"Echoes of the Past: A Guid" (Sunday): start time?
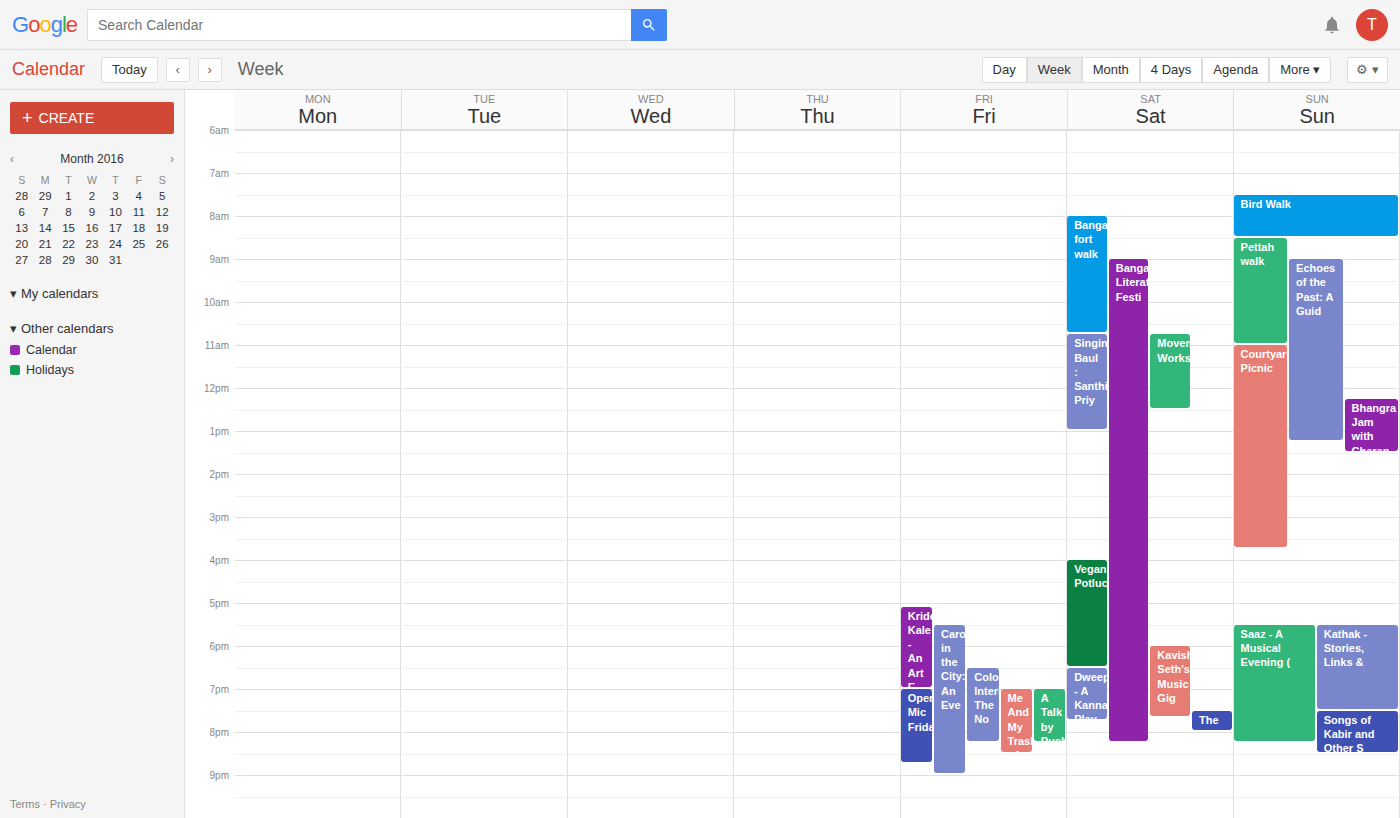
9:00 AM